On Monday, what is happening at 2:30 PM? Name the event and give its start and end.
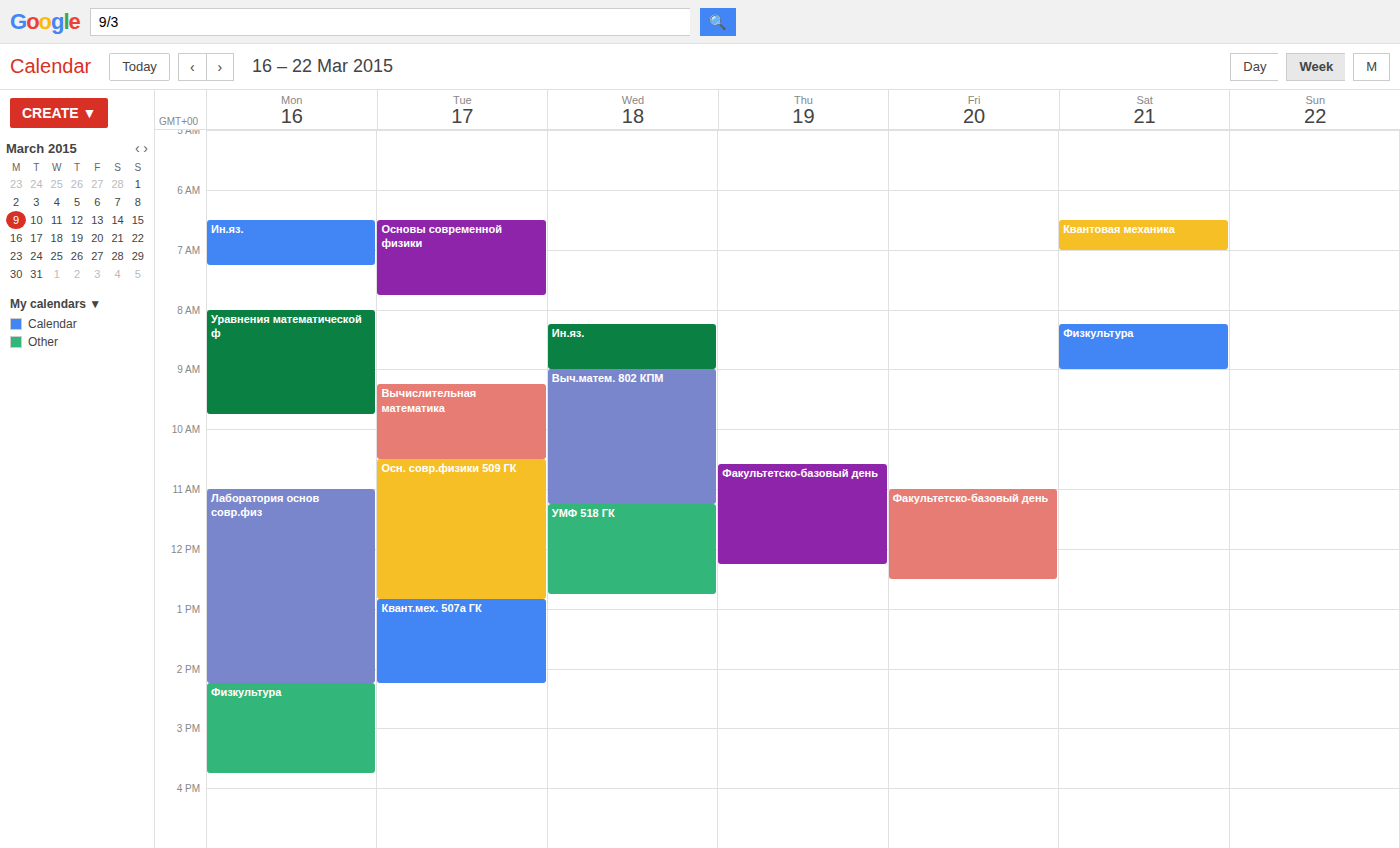
"Физкультура", 2:15 PM to 3:45 PM